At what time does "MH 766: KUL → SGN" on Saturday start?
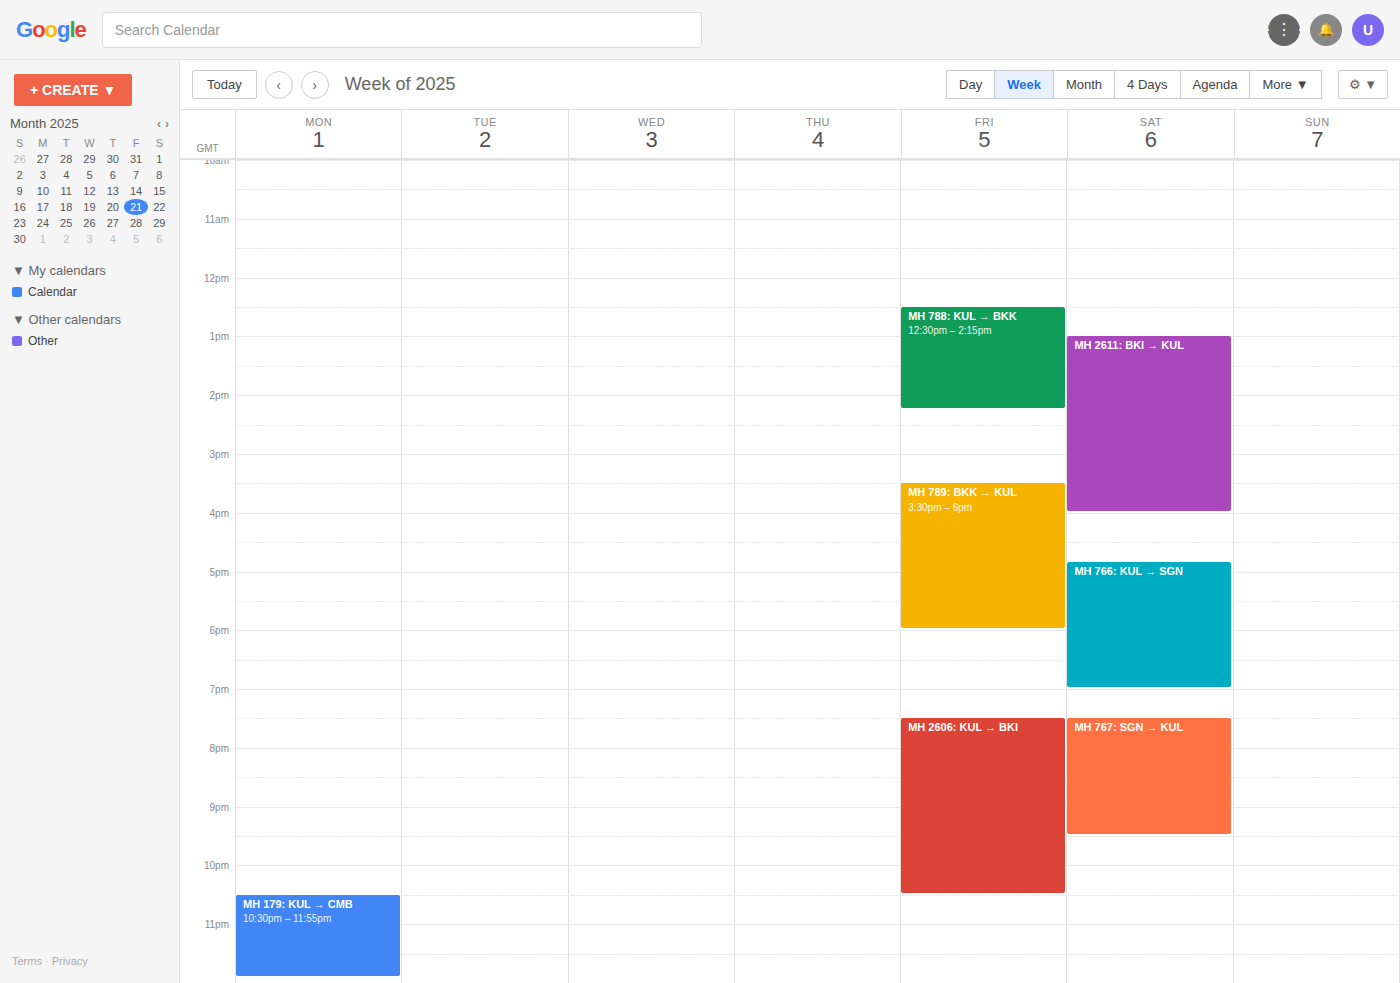
4:50 PM